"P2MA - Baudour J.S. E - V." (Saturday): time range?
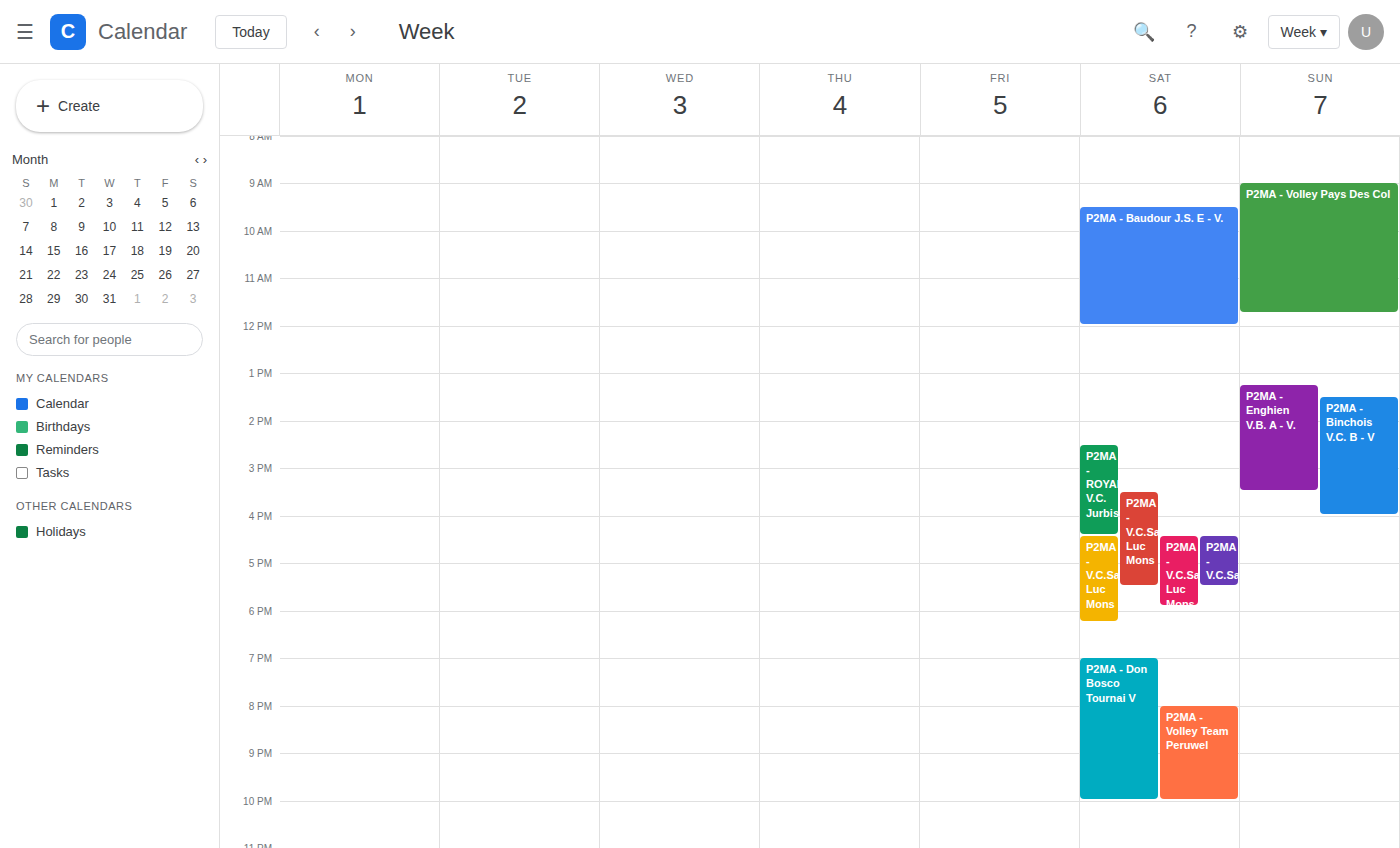
9:30 AM to 12:00 PM